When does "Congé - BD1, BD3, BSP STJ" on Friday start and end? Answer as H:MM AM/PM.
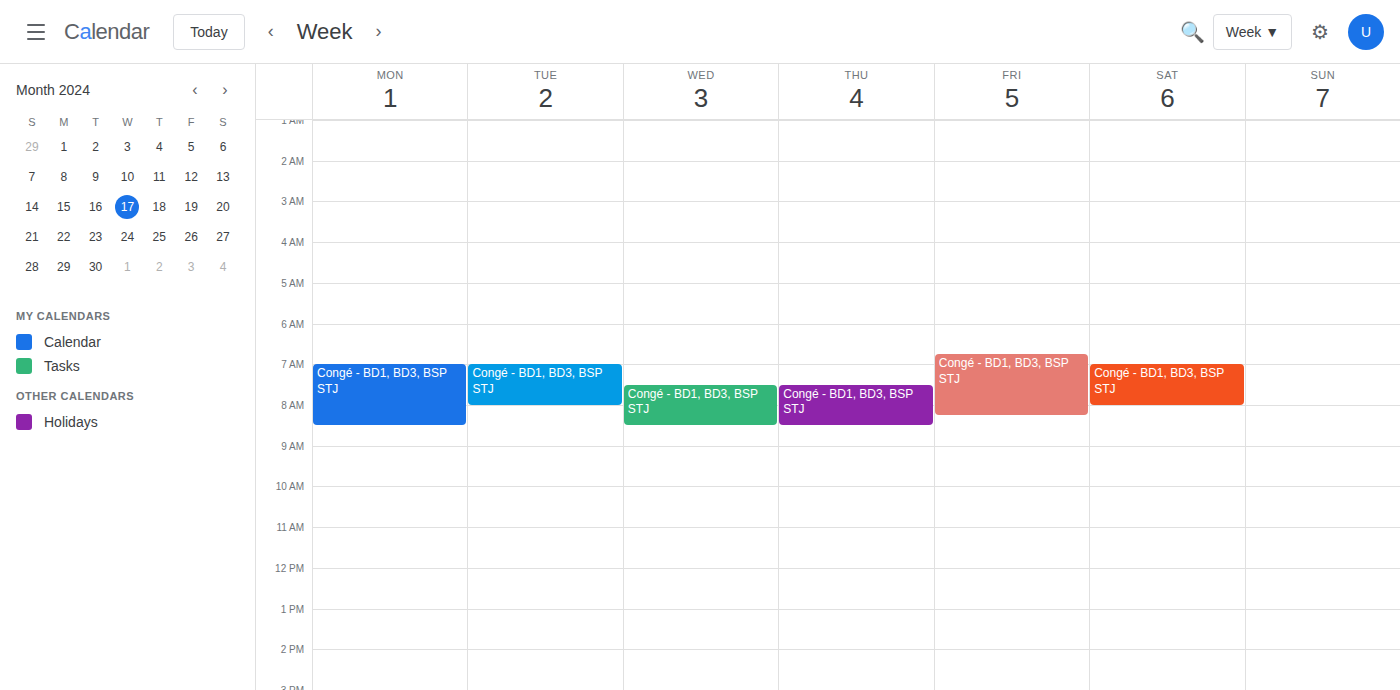
6:45 AM to 8:15 AM